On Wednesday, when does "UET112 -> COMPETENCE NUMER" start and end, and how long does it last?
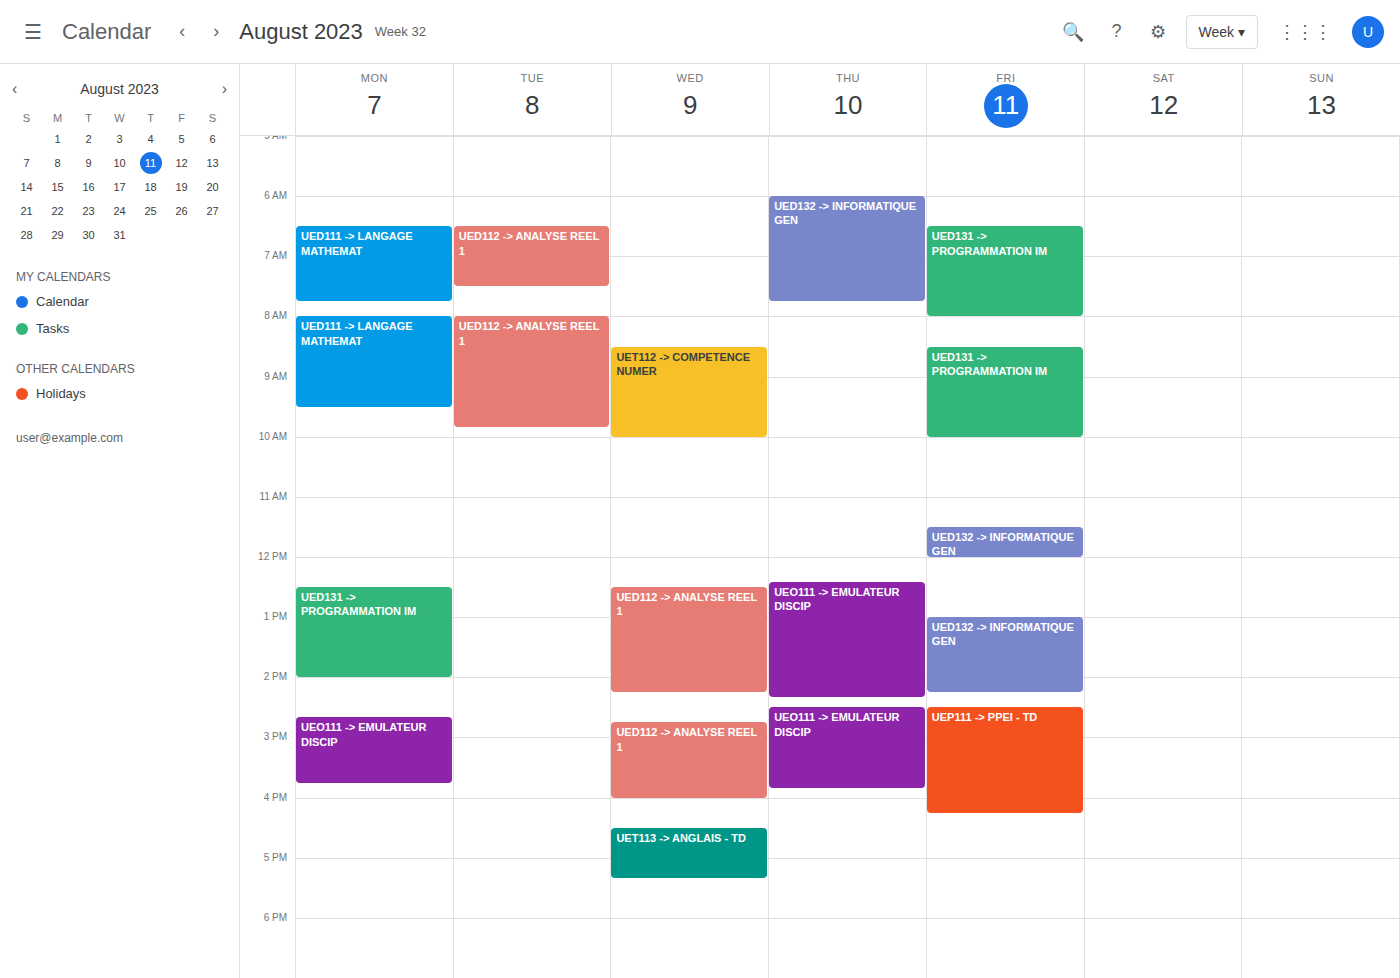
8:30 AM to 10:00 AM, 1 hour 30 minutes